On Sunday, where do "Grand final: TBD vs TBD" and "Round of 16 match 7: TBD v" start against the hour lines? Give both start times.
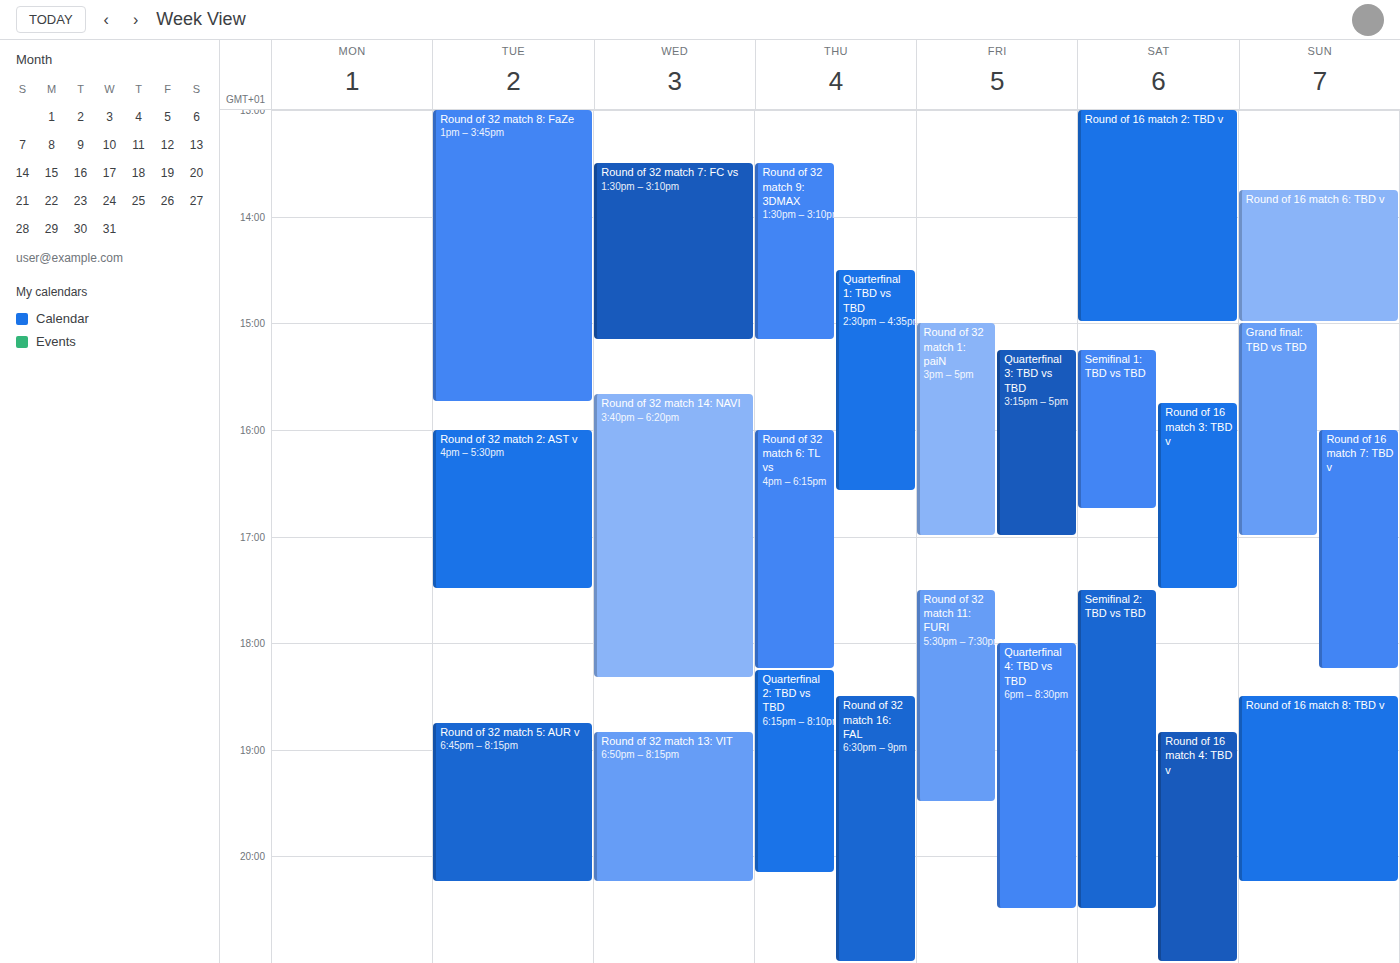
"Grand final: TBD vs TBD": 3:00 PM, exactly on the 3 PM line. "Round of 16 match 7: TBD v": 4:00 PM, exactly on the 4 PM line.